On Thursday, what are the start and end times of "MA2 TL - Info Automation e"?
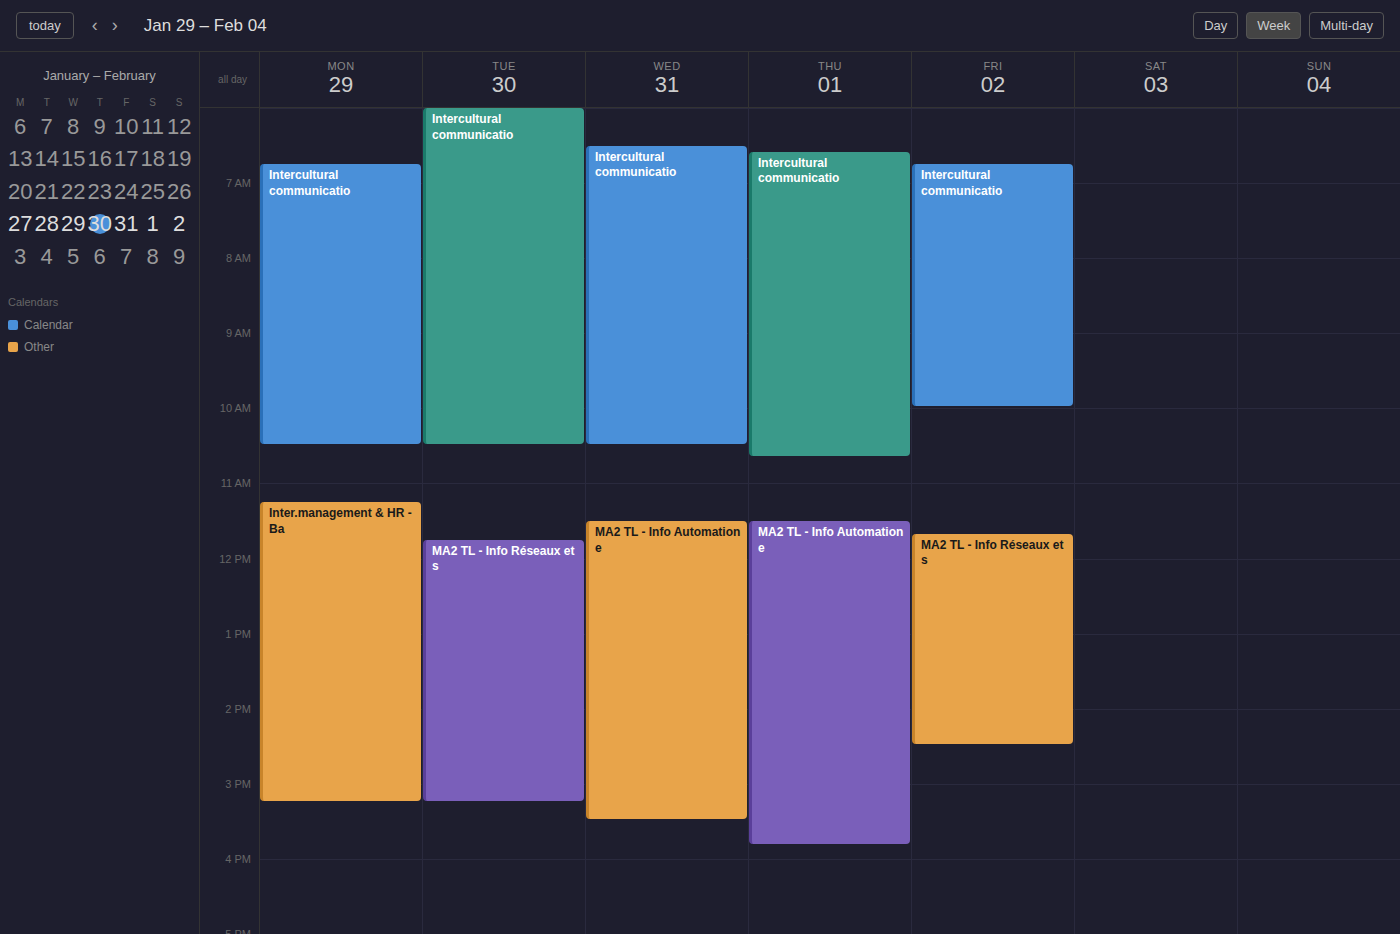
11:30 AM to 3:50 PM